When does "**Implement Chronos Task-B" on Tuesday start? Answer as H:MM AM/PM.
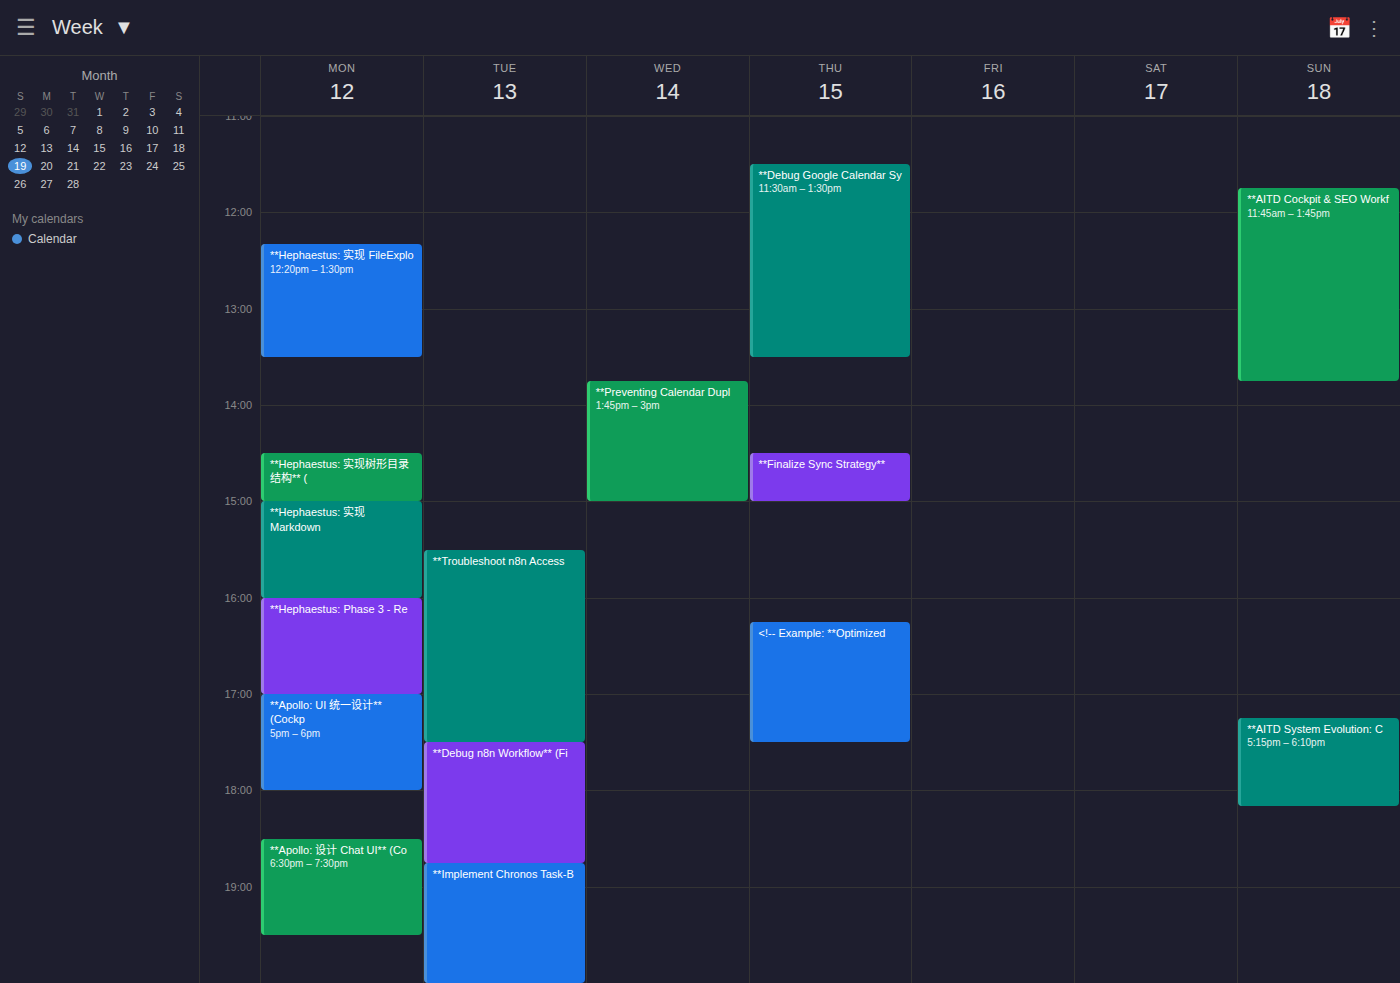
6:45 PM